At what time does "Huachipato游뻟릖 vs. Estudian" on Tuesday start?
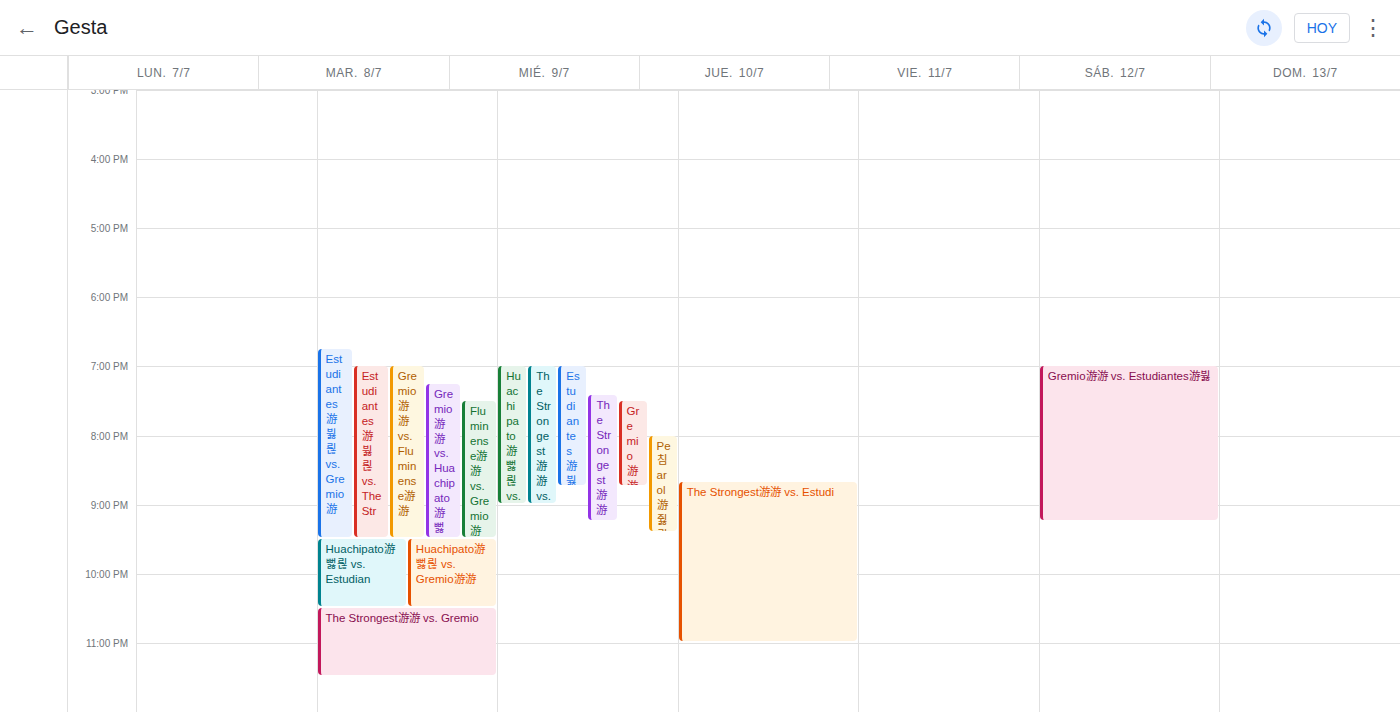
9:30 PM